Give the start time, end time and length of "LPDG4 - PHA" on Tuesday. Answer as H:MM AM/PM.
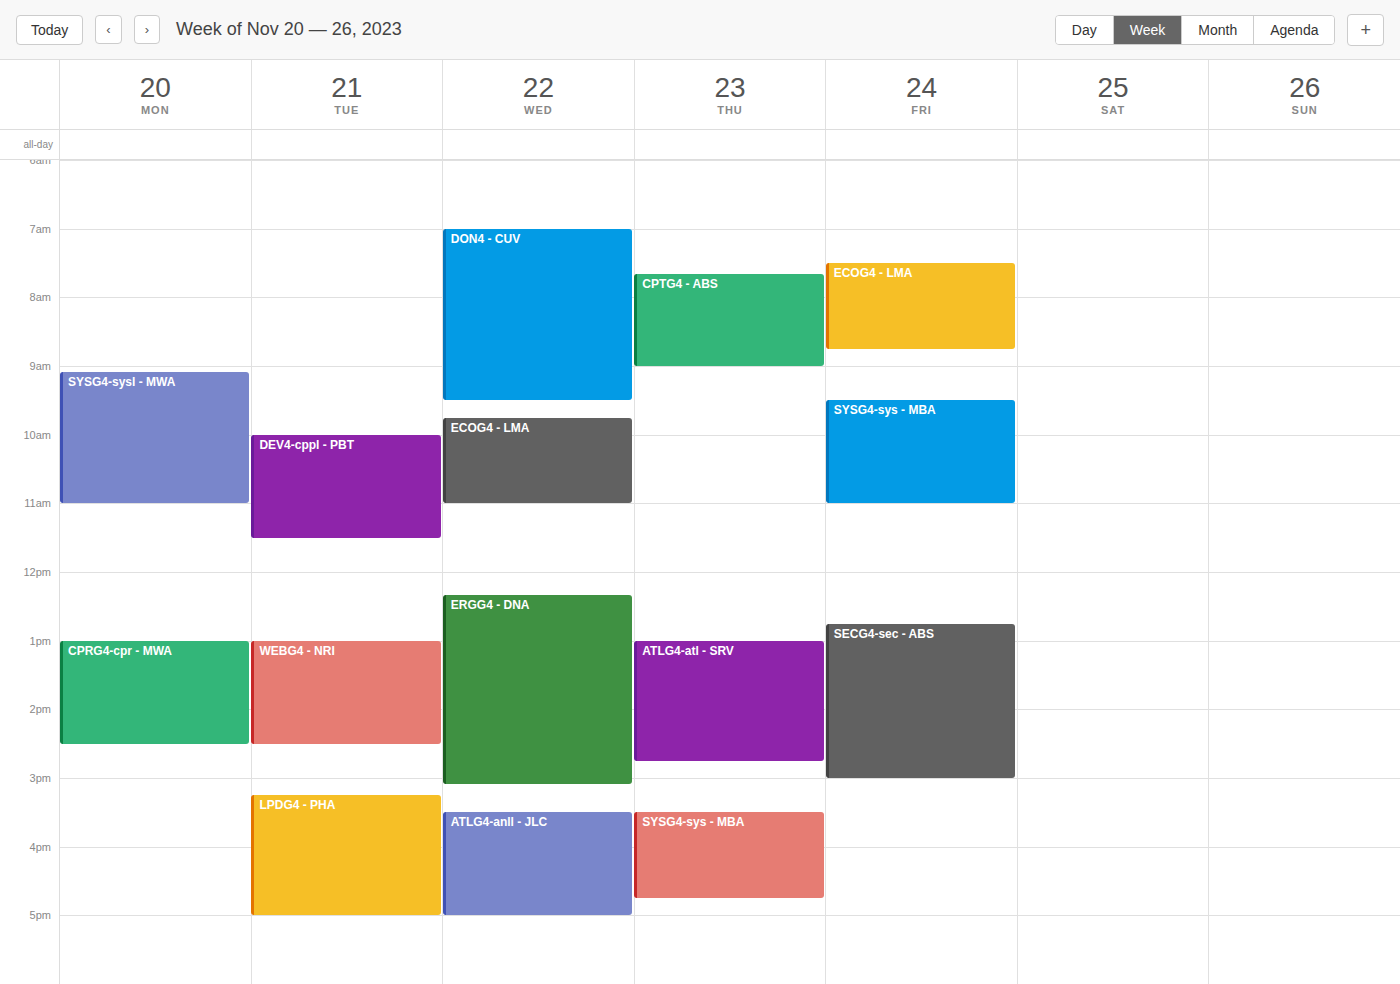
3:15 PM to 5:00 PM, 1 hour 45 minutes